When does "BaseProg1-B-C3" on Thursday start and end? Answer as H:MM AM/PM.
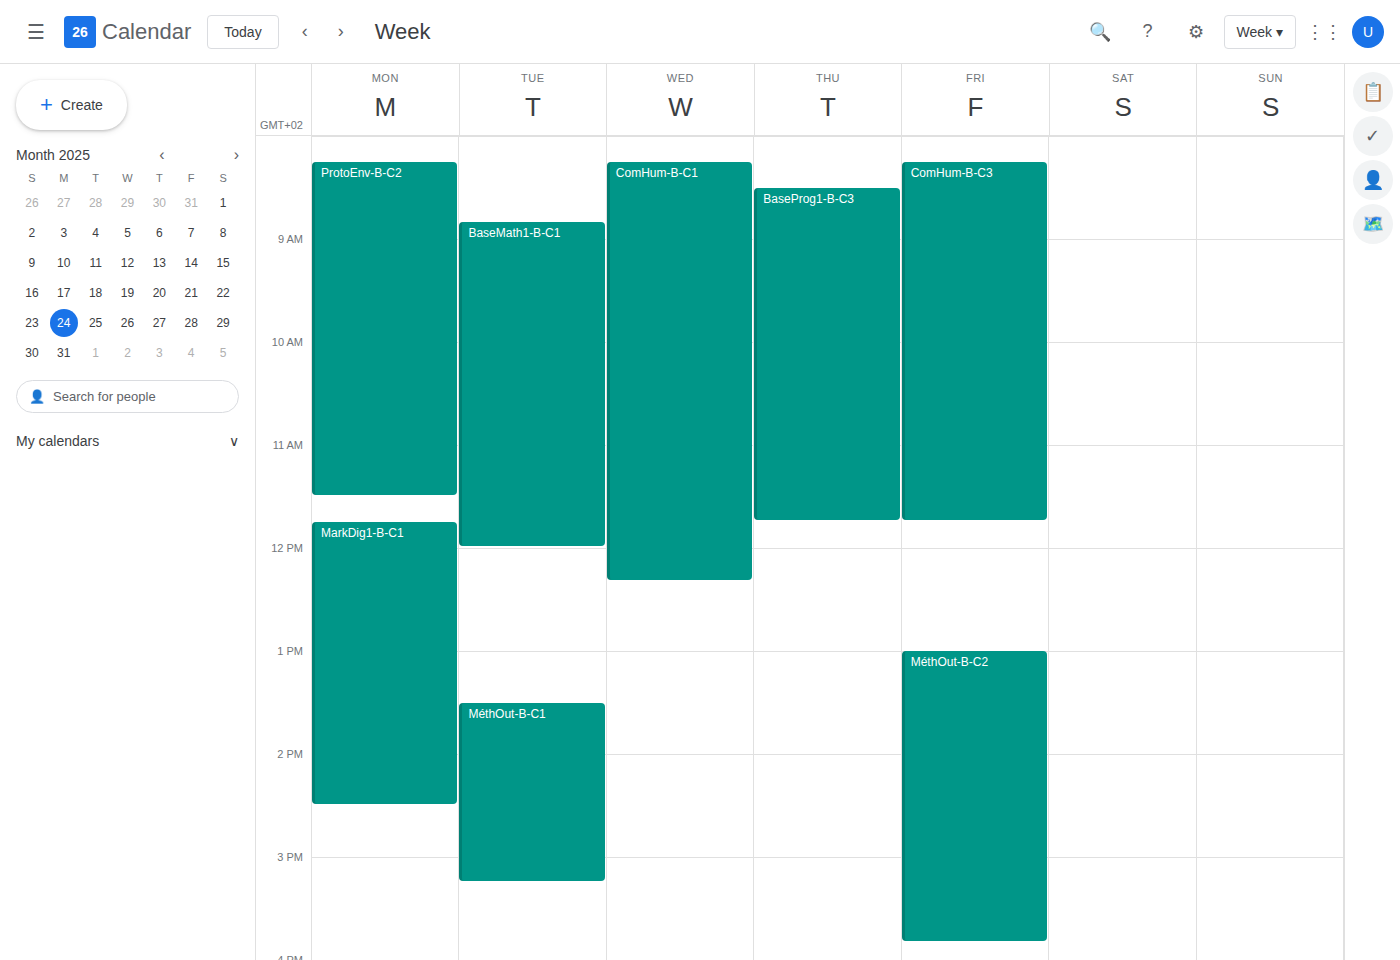
8:30 AM to 11:45 AM